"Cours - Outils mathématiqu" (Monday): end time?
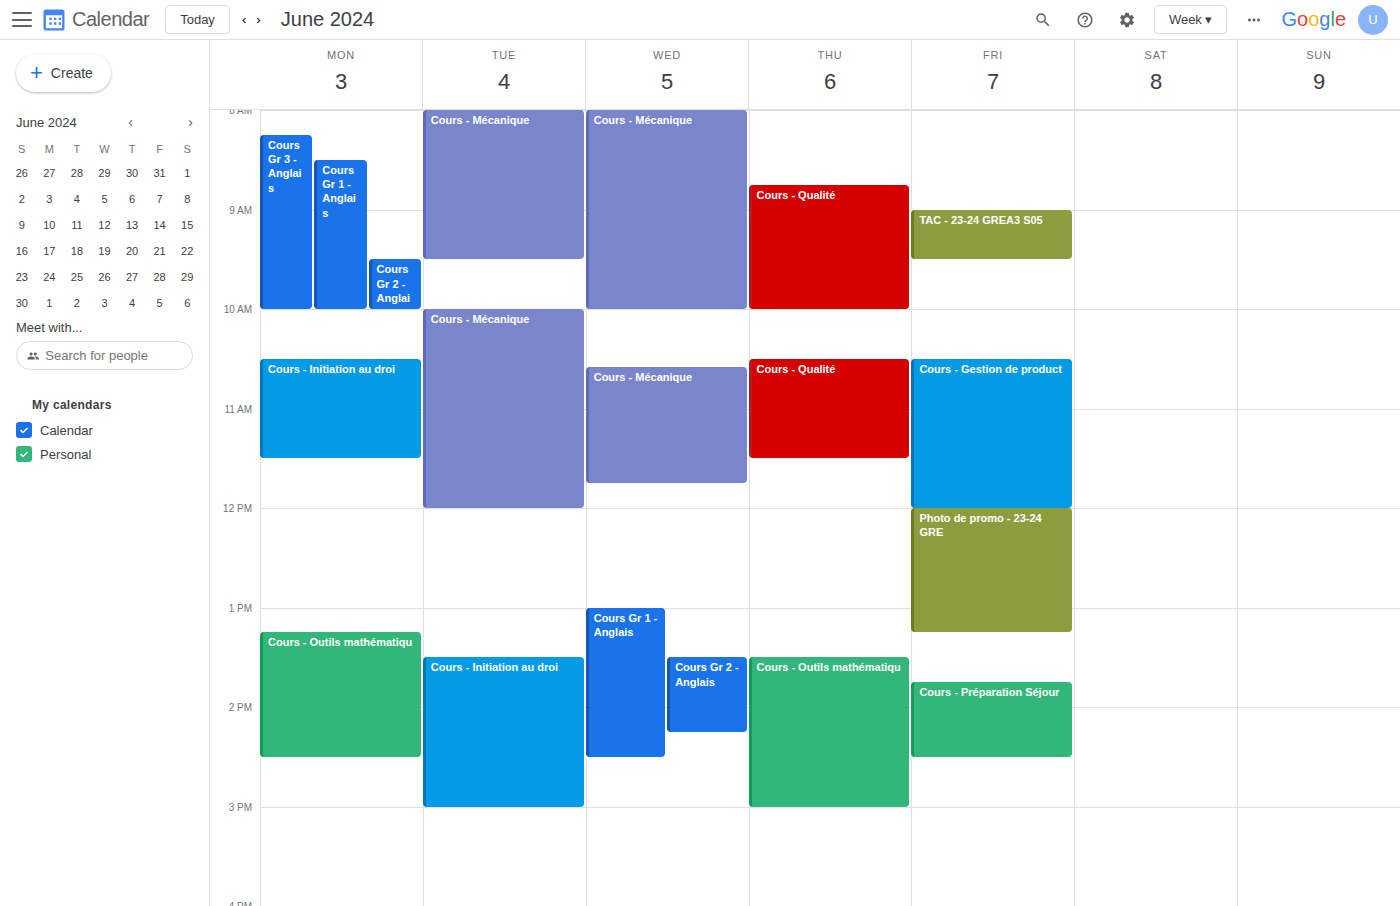
2:30 PM